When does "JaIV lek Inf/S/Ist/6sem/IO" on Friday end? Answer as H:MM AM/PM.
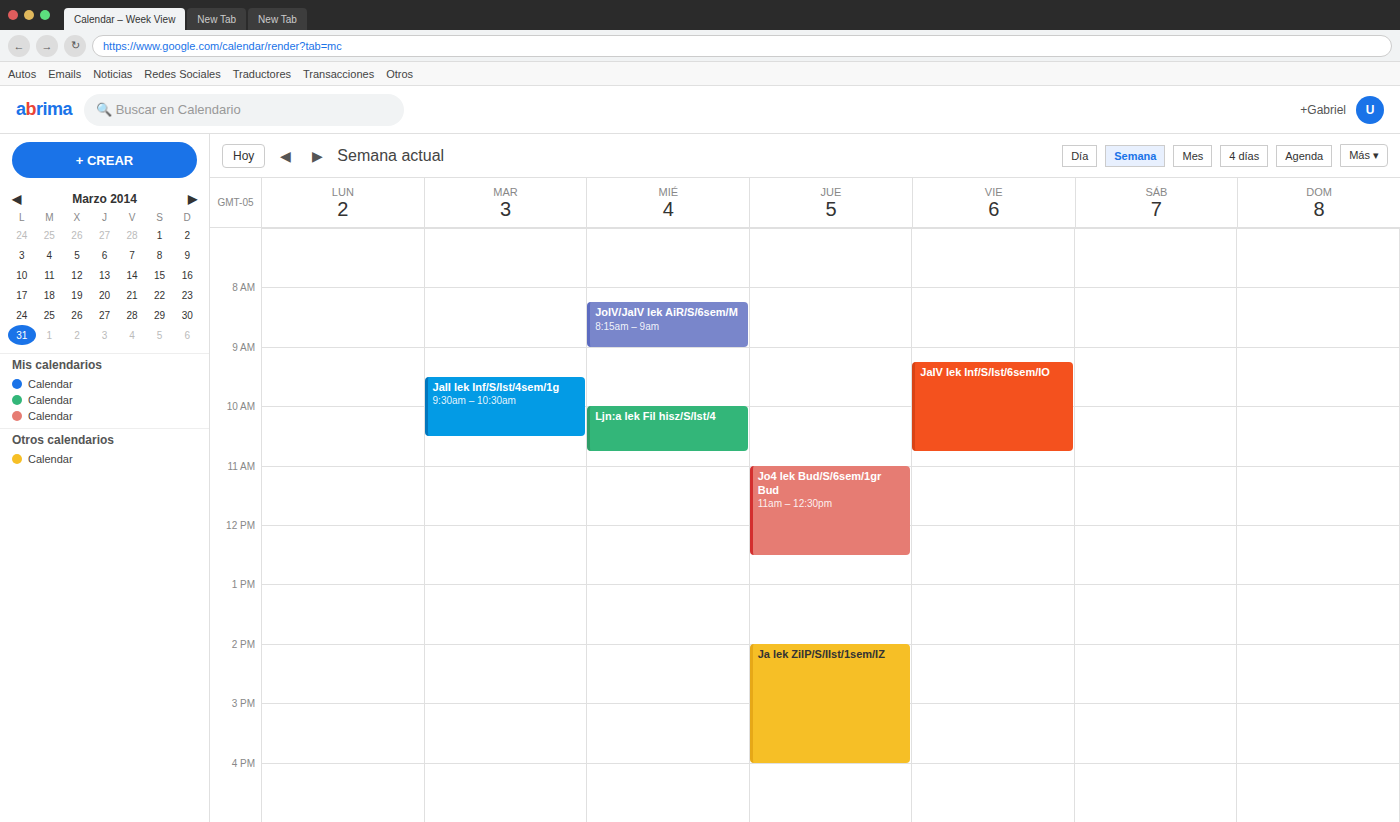
10:45 AM